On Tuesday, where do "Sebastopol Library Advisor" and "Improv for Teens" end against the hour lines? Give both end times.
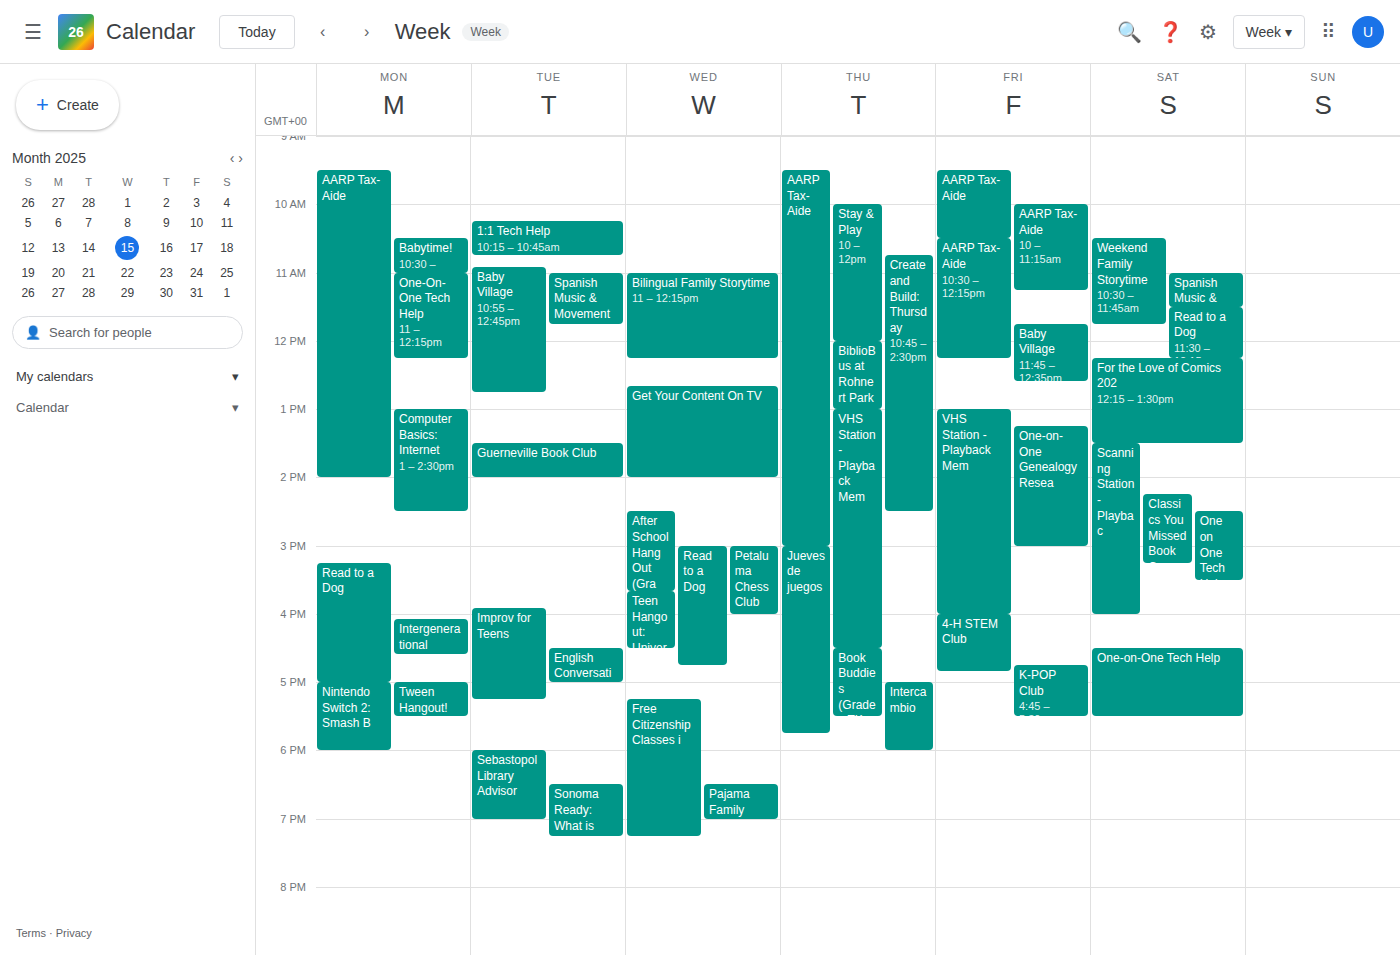
"Sebastopol Library Advisor": 7:00 PM, exactly on the 7 PM line. "Improv for Teens": 5:15 PM, neither: a quarter of the way from the 5 PM line to the 6 PM line.